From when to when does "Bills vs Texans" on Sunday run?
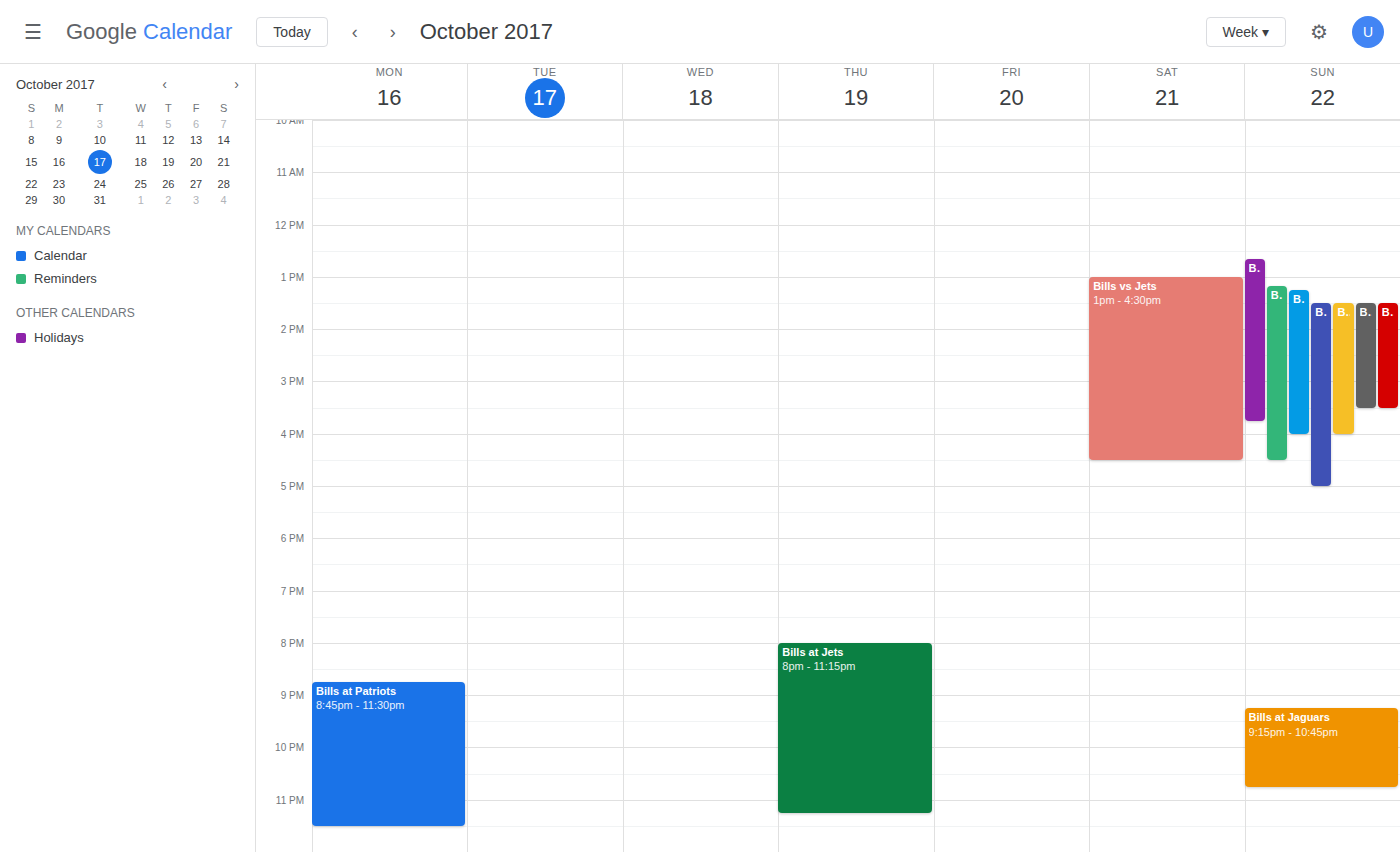
1:30 PM to 3:30 PM